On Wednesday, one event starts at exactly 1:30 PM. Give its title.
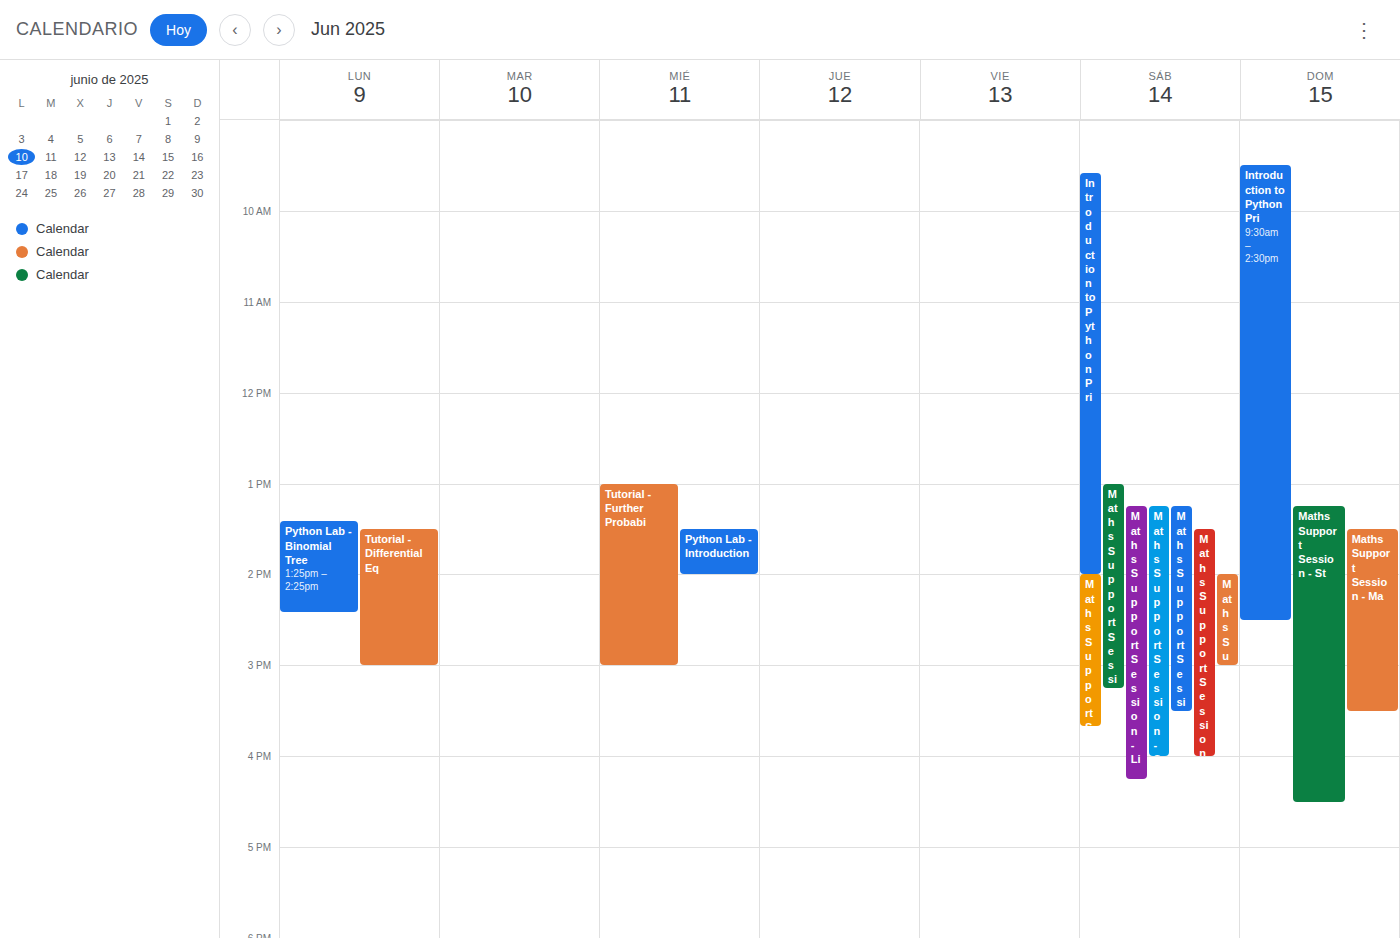
"Python Lab - Introduction"